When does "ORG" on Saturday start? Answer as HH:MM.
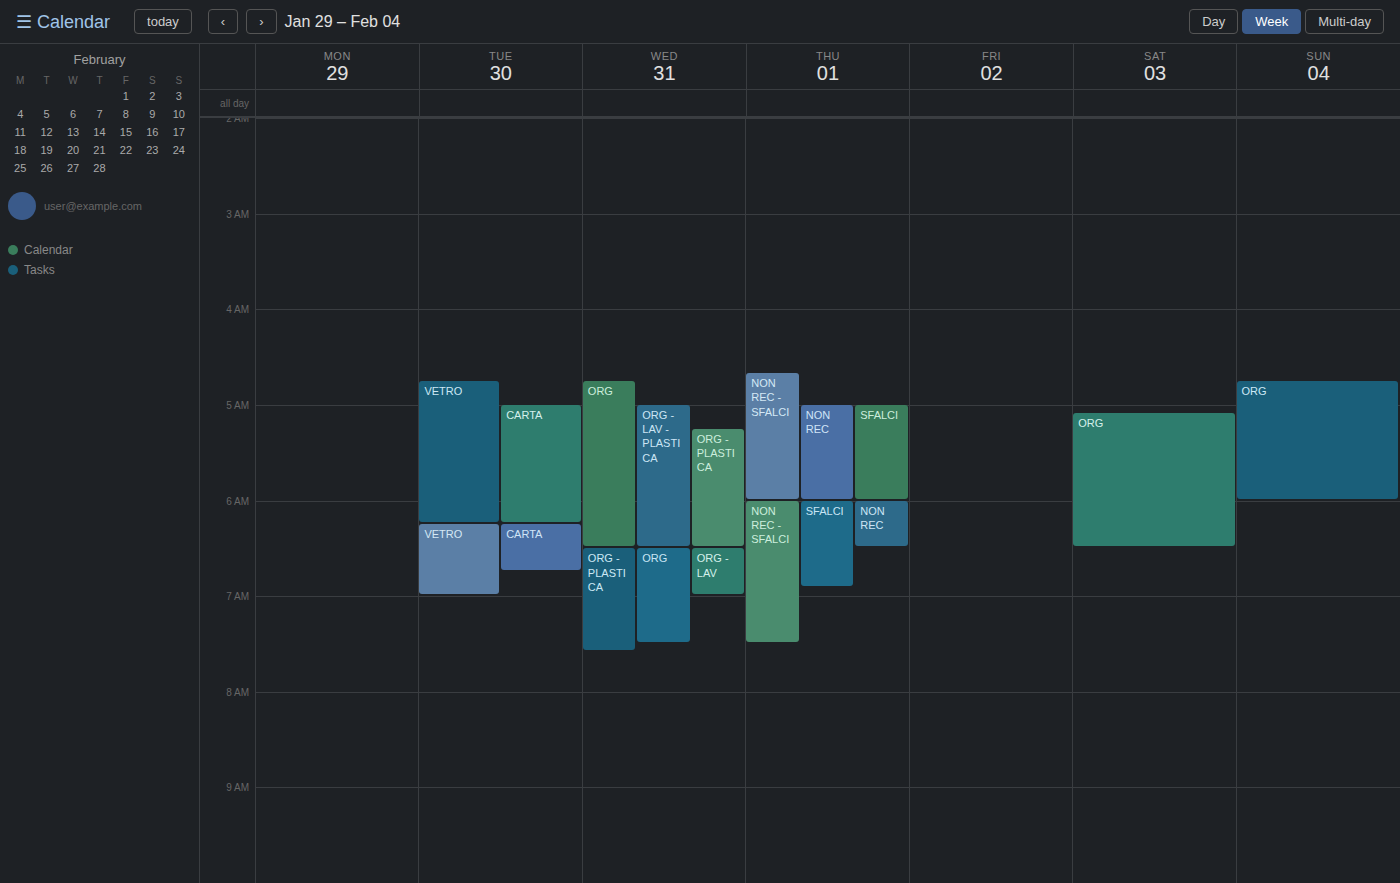
05:05